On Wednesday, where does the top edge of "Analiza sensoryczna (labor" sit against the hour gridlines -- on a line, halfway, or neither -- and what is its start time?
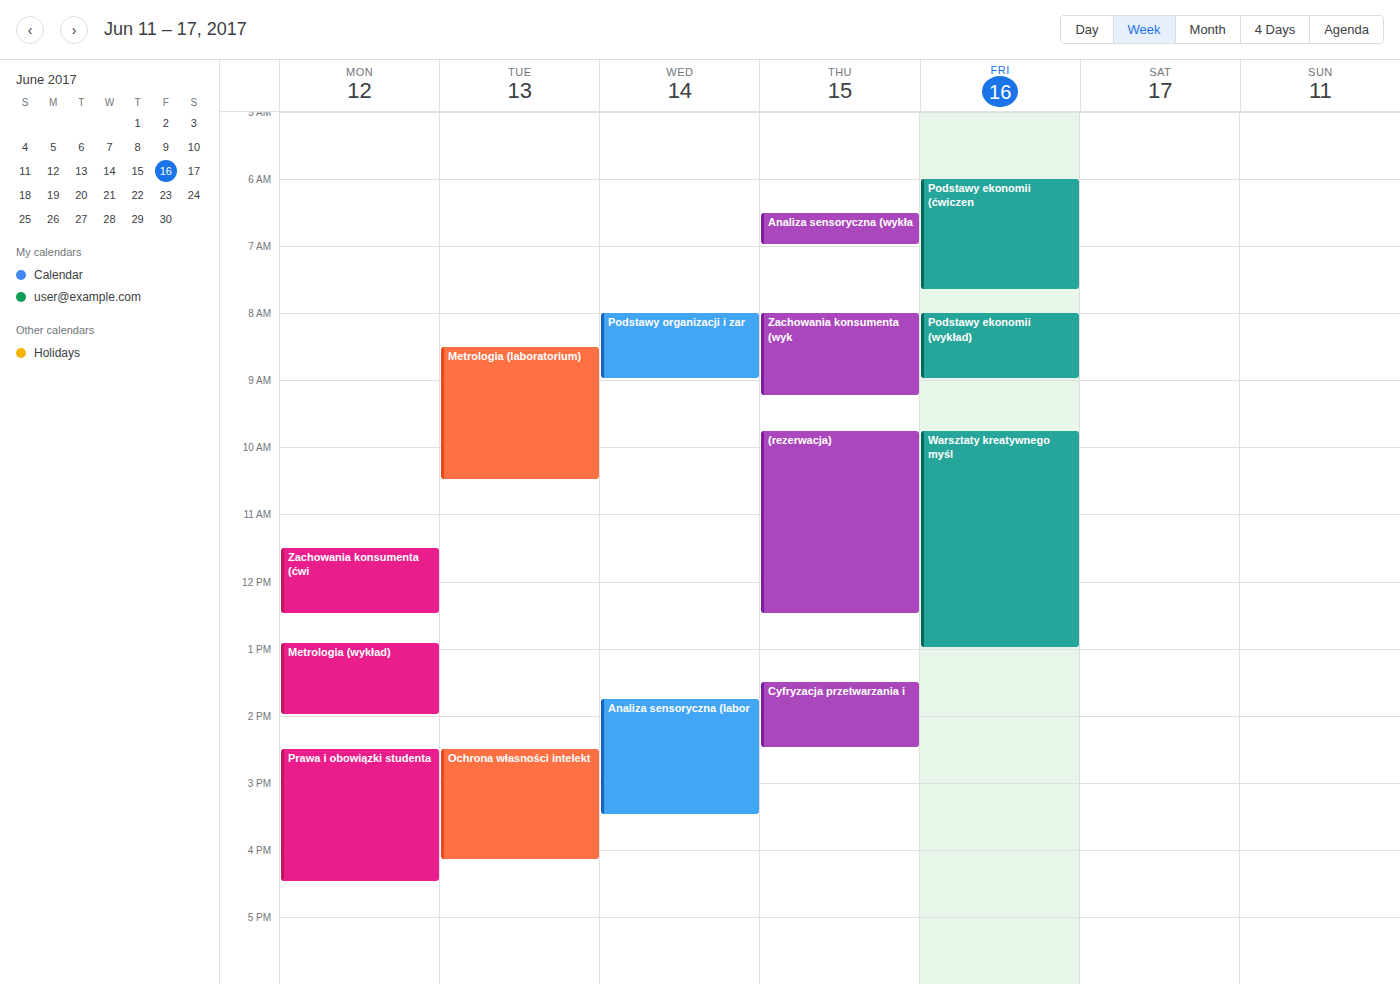
1:45 PM -- neither: three quarters of the way from the 1 PM line to the 2 PM line.